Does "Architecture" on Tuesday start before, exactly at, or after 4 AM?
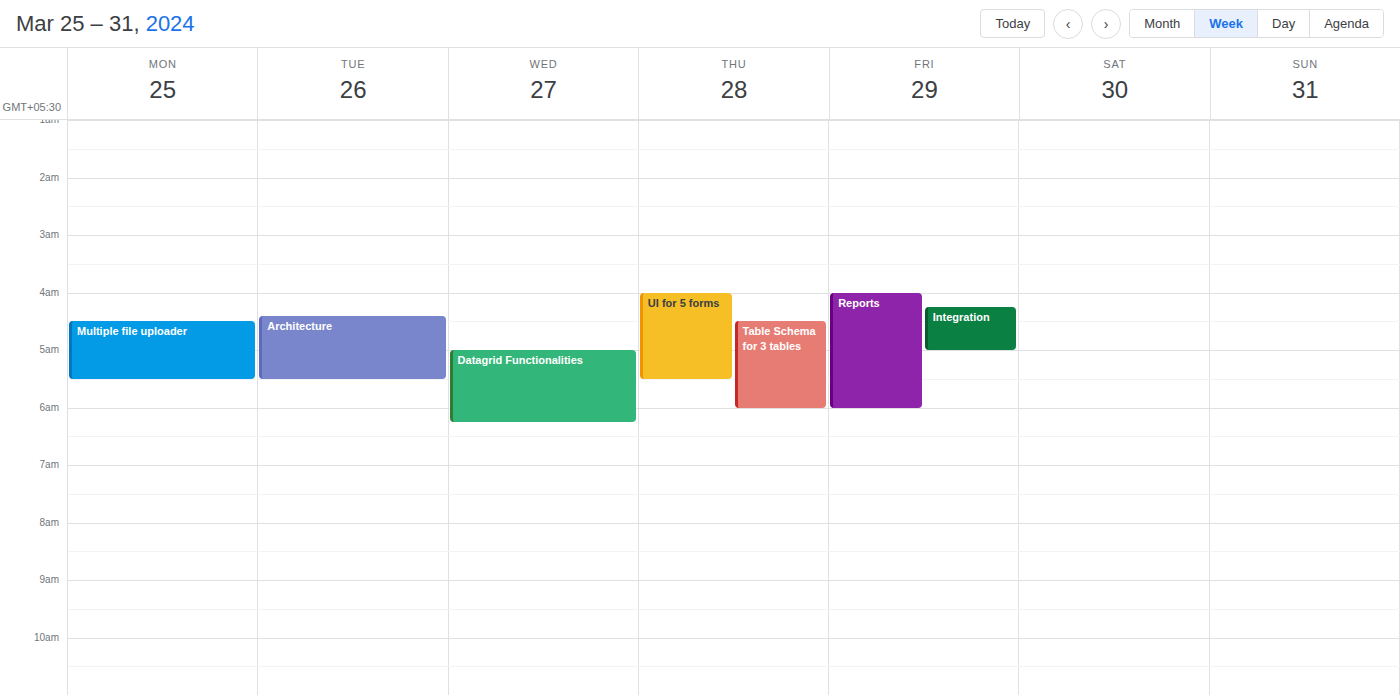
4:25 AM -- after 4 AM, 25 minutes below the 4 AM line.